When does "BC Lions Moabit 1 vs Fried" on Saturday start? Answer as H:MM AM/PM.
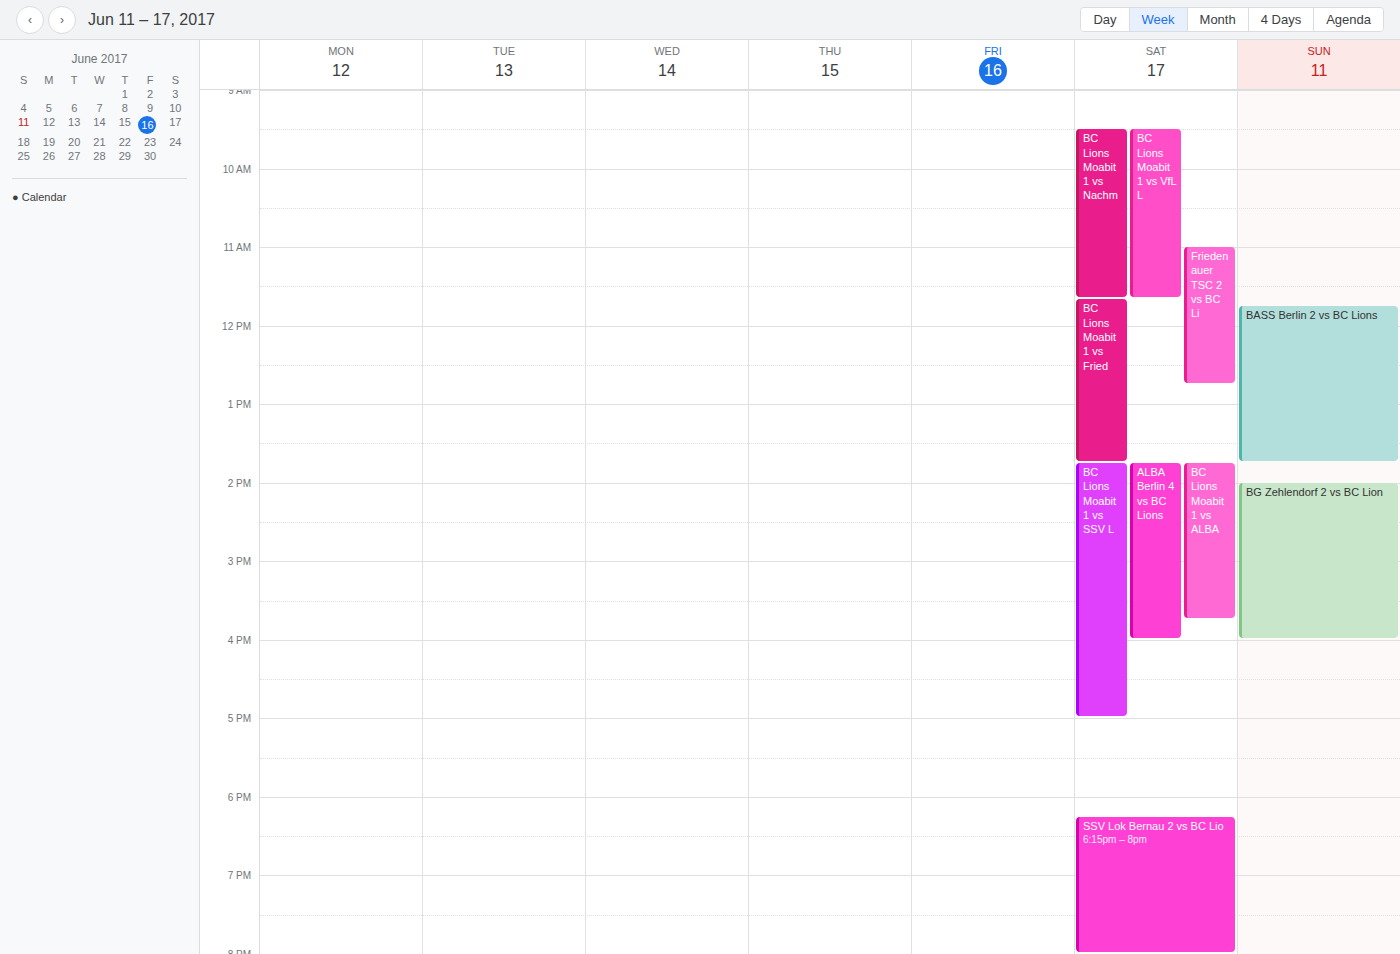
11:40 AM